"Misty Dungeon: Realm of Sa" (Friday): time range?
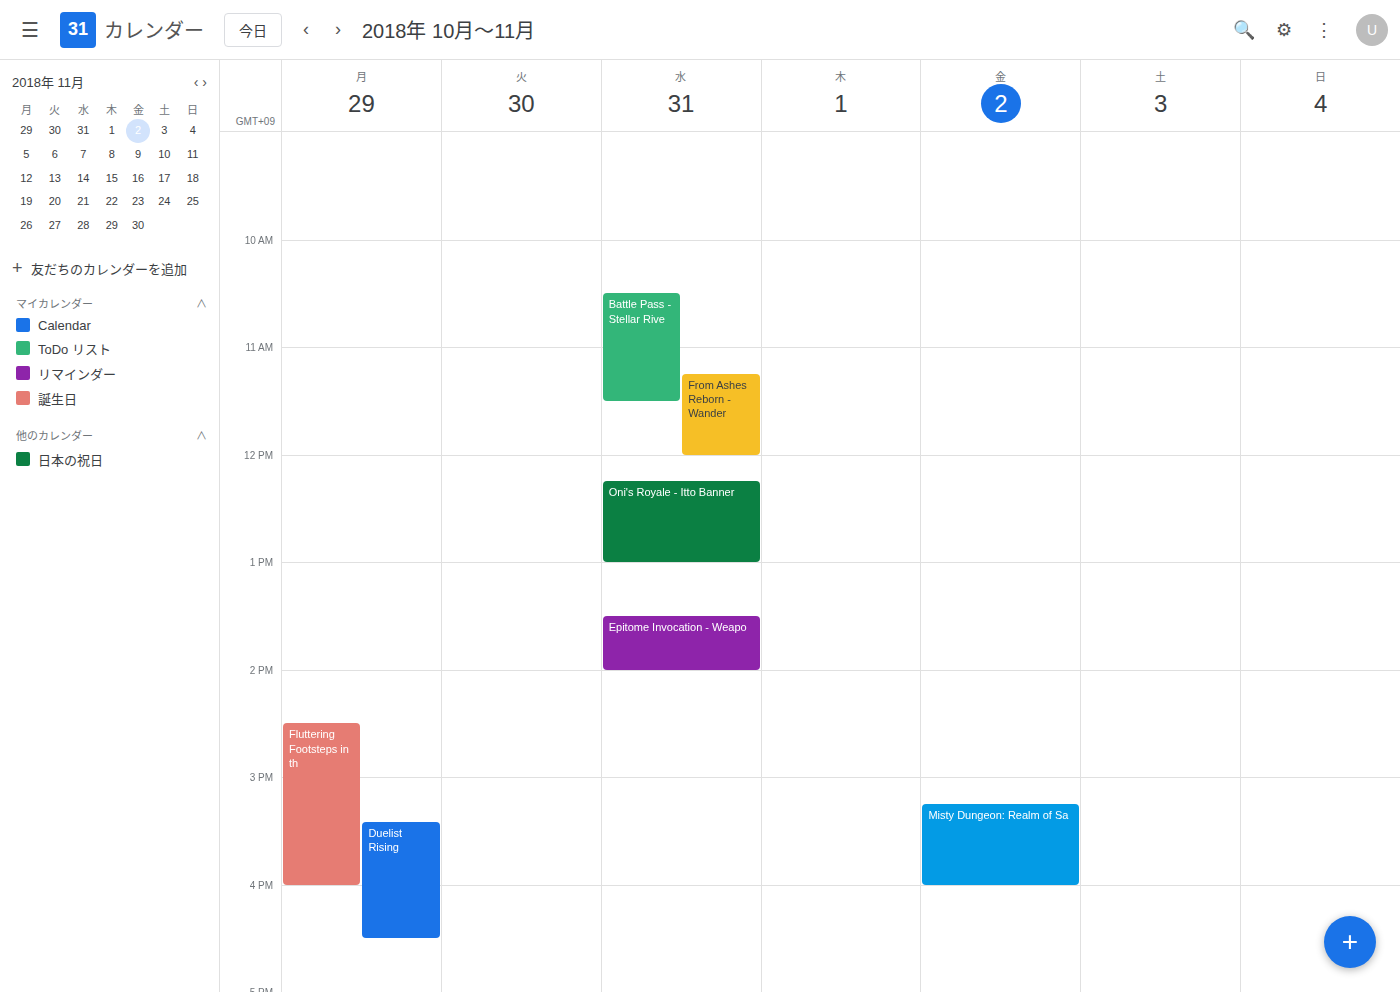
15:15 to 16:00